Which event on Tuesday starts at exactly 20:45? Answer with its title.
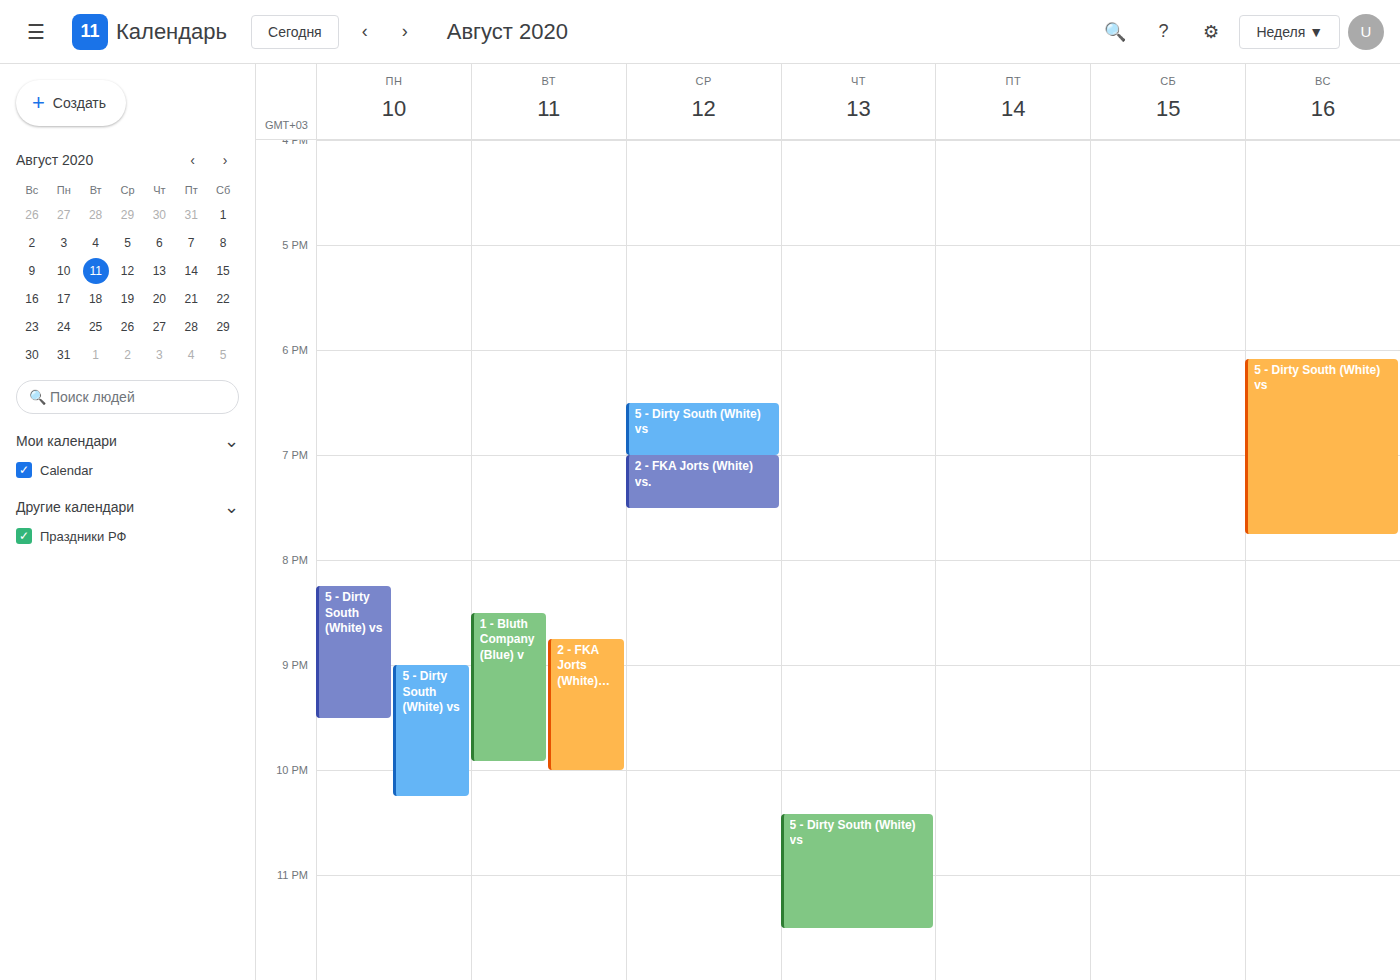
"2 - FKA Jorts (White) vs."